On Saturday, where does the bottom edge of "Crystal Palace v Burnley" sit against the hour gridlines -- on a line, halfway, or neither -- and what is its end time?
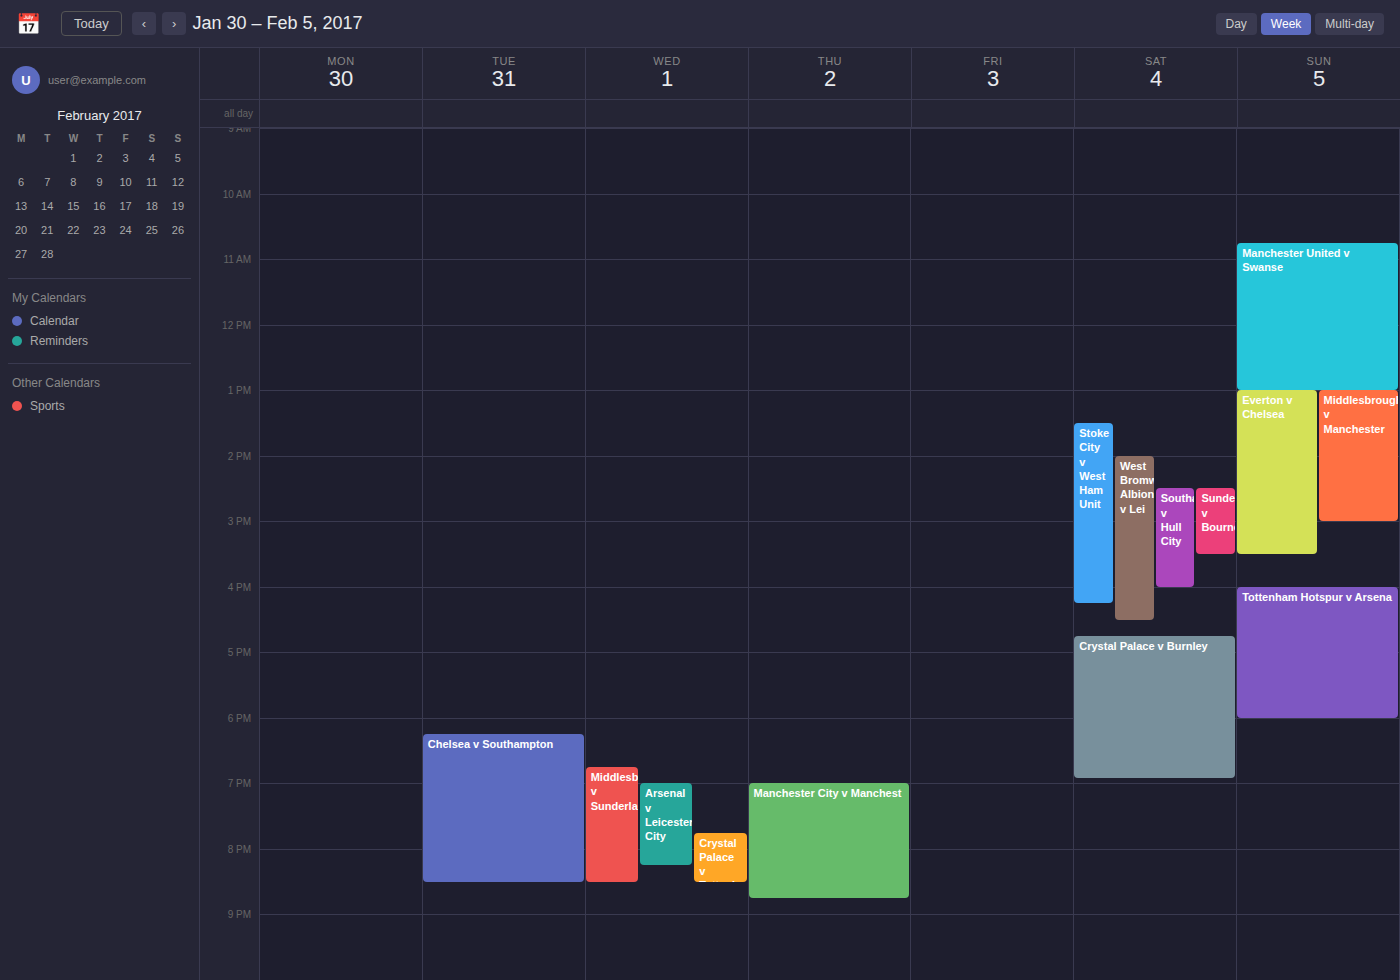
6:55 PM -- neither: 55 minutes below the 6 PM line and 5 minutes above the 7 PM line.